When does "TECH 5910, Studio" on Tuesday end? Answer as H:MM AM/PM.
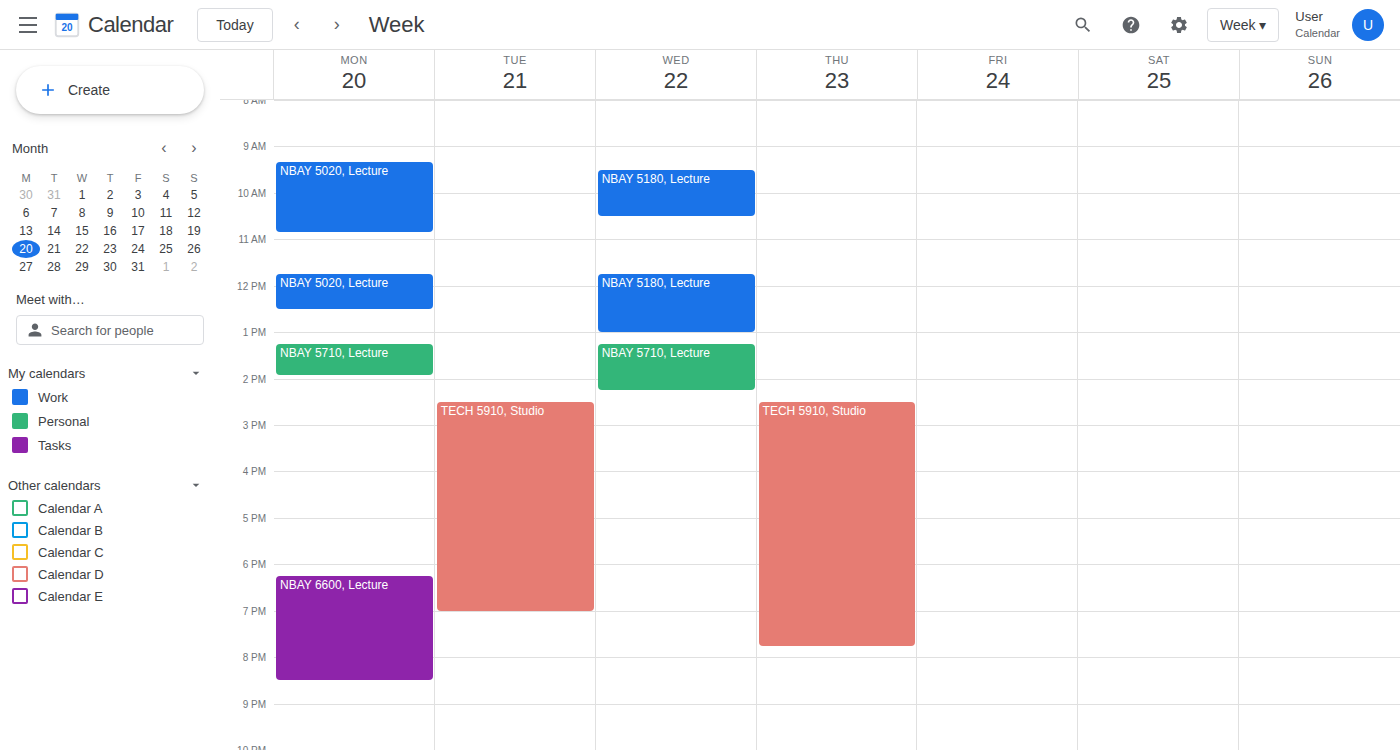
7:00 PM